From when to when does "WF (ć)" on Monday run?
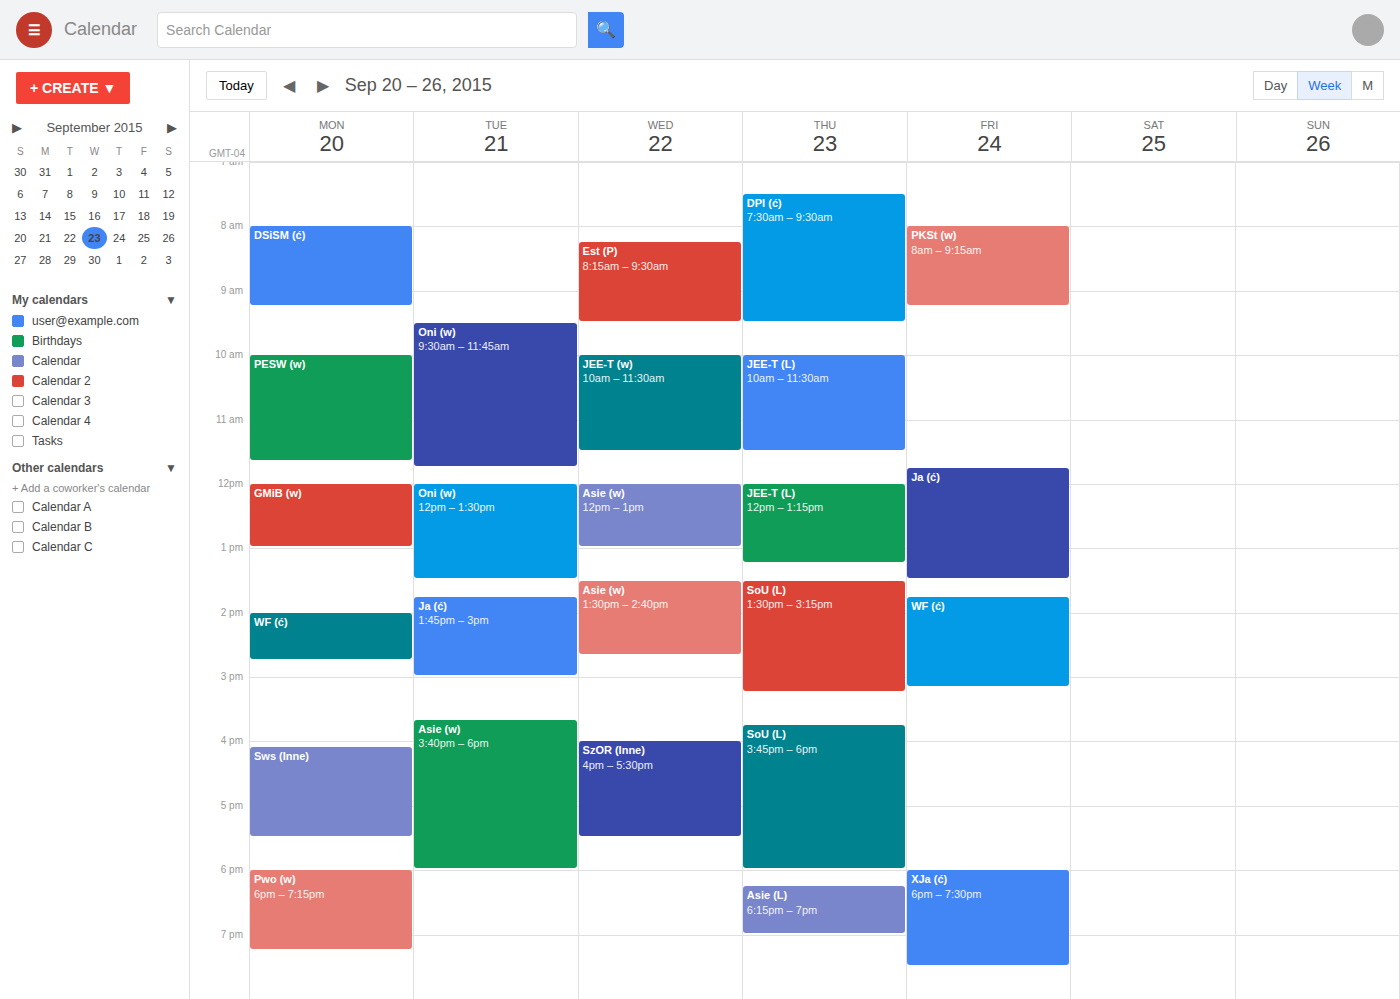
2:00 PM to 2:45 PM